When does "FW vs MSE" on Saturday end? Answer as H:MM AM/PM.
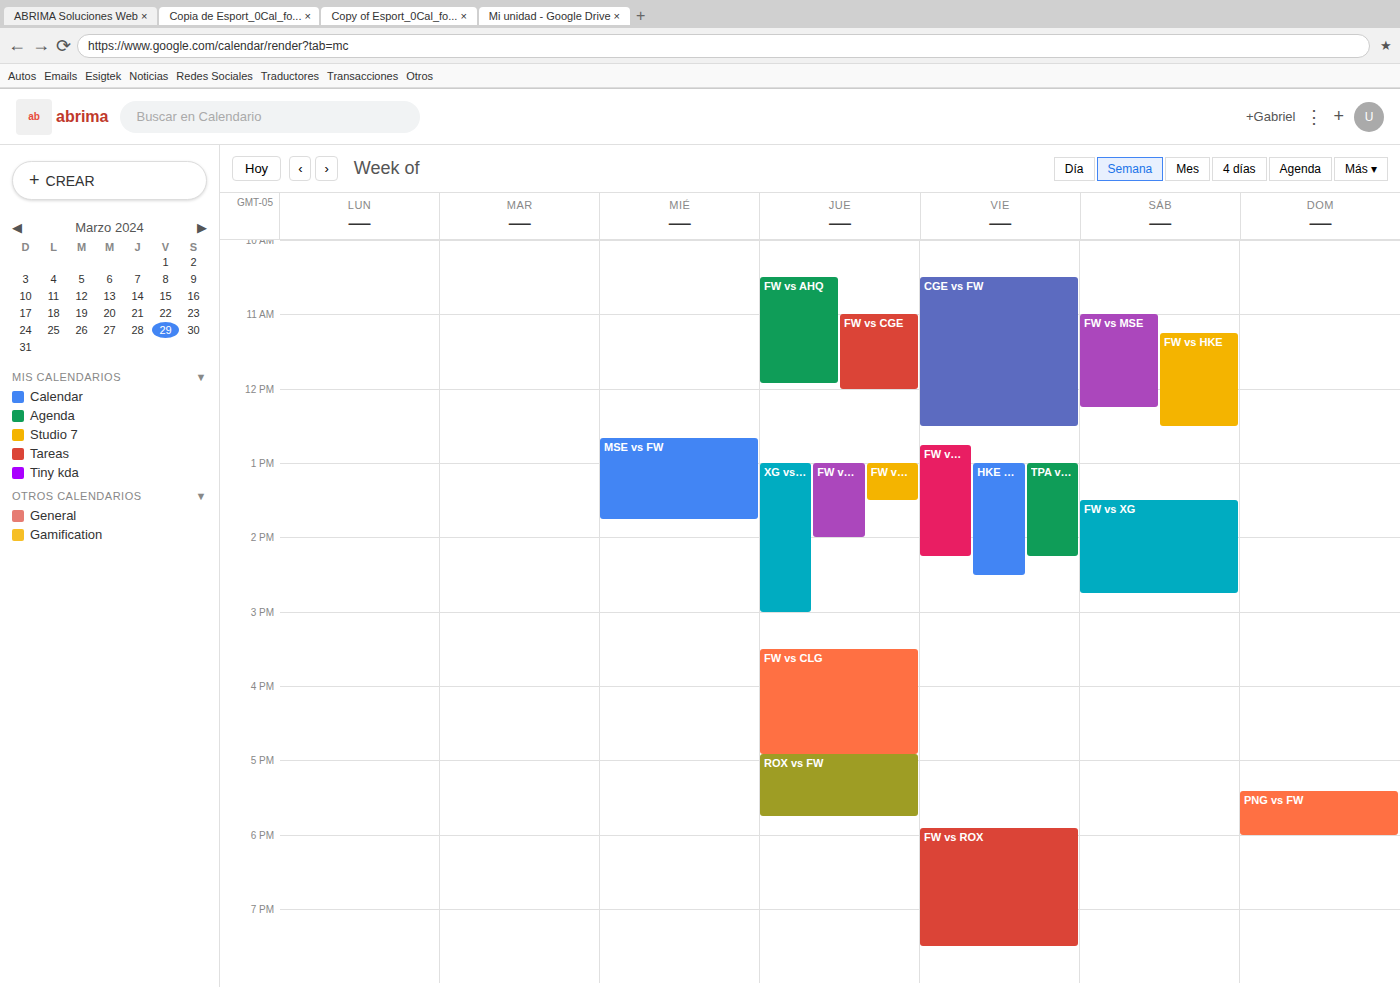
12:15 PM